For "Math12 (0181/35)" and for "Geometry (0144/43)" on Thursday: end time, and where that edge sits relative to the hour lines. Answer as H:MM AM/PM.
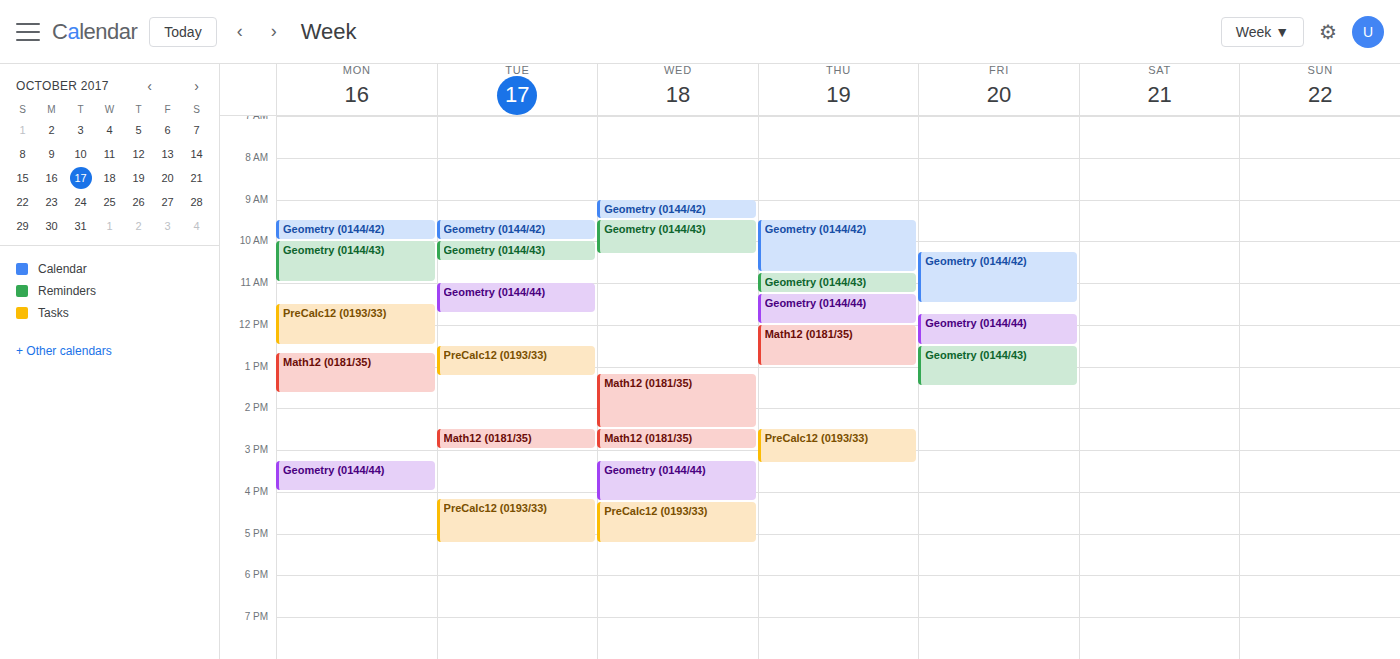
"Math12 (0181/35)": 1:00 PM, exactly on the 1 PM line. "Geometry (0144/43)": 11:15 AM, neither: a quarter of the way from the 11 AM line to the 12 PM line.